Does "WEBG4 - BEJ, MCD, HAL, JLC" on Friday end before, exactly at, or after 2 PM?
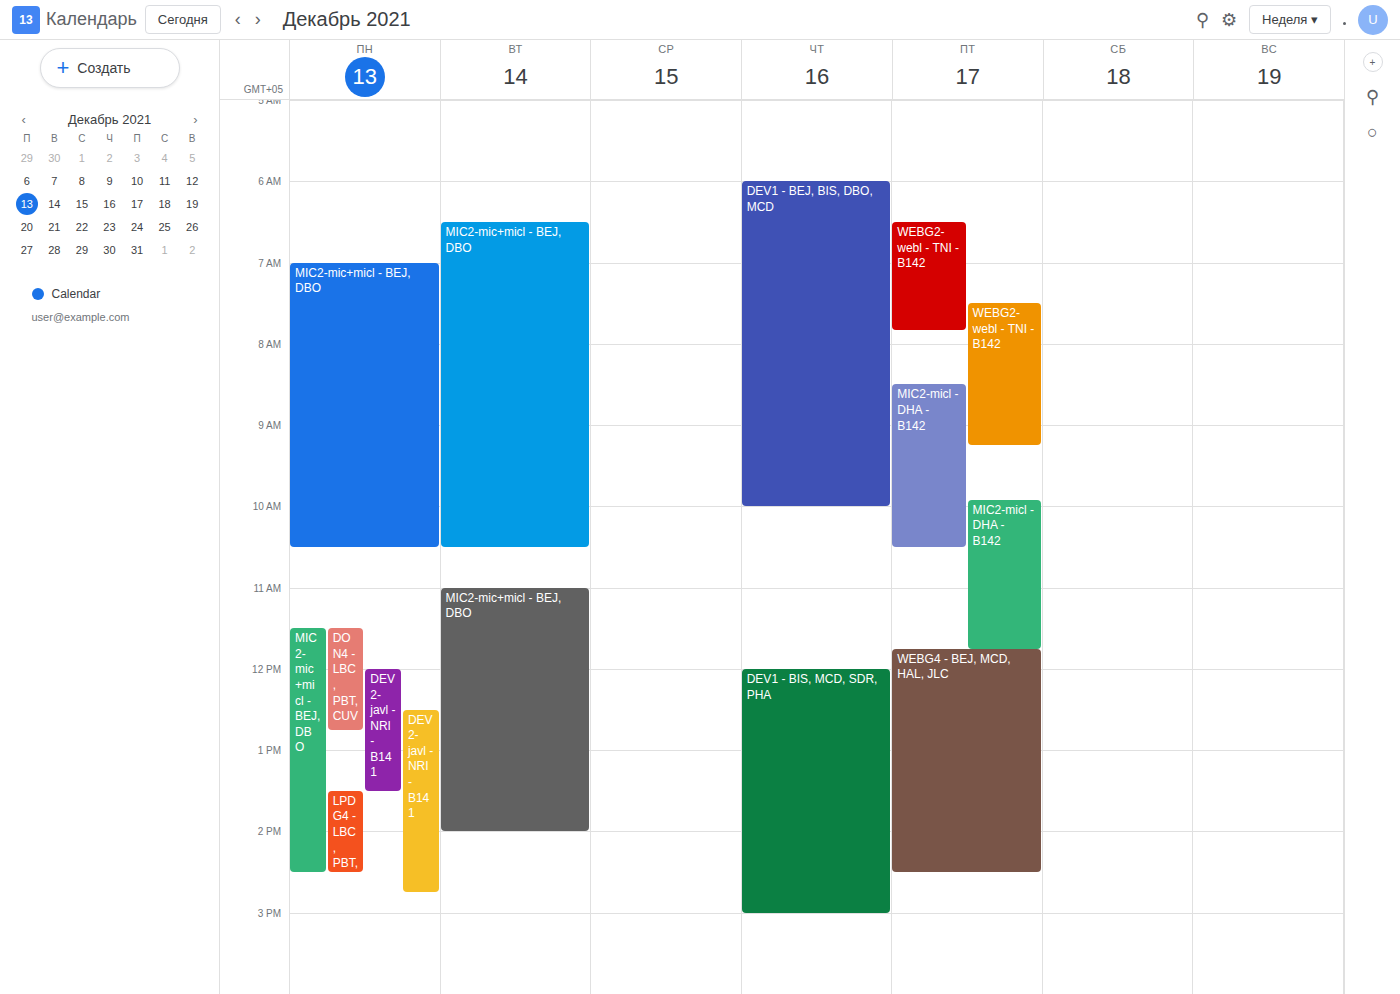
2:30 PM -- after 2 PM, 30 minutes below the 2 PM line.